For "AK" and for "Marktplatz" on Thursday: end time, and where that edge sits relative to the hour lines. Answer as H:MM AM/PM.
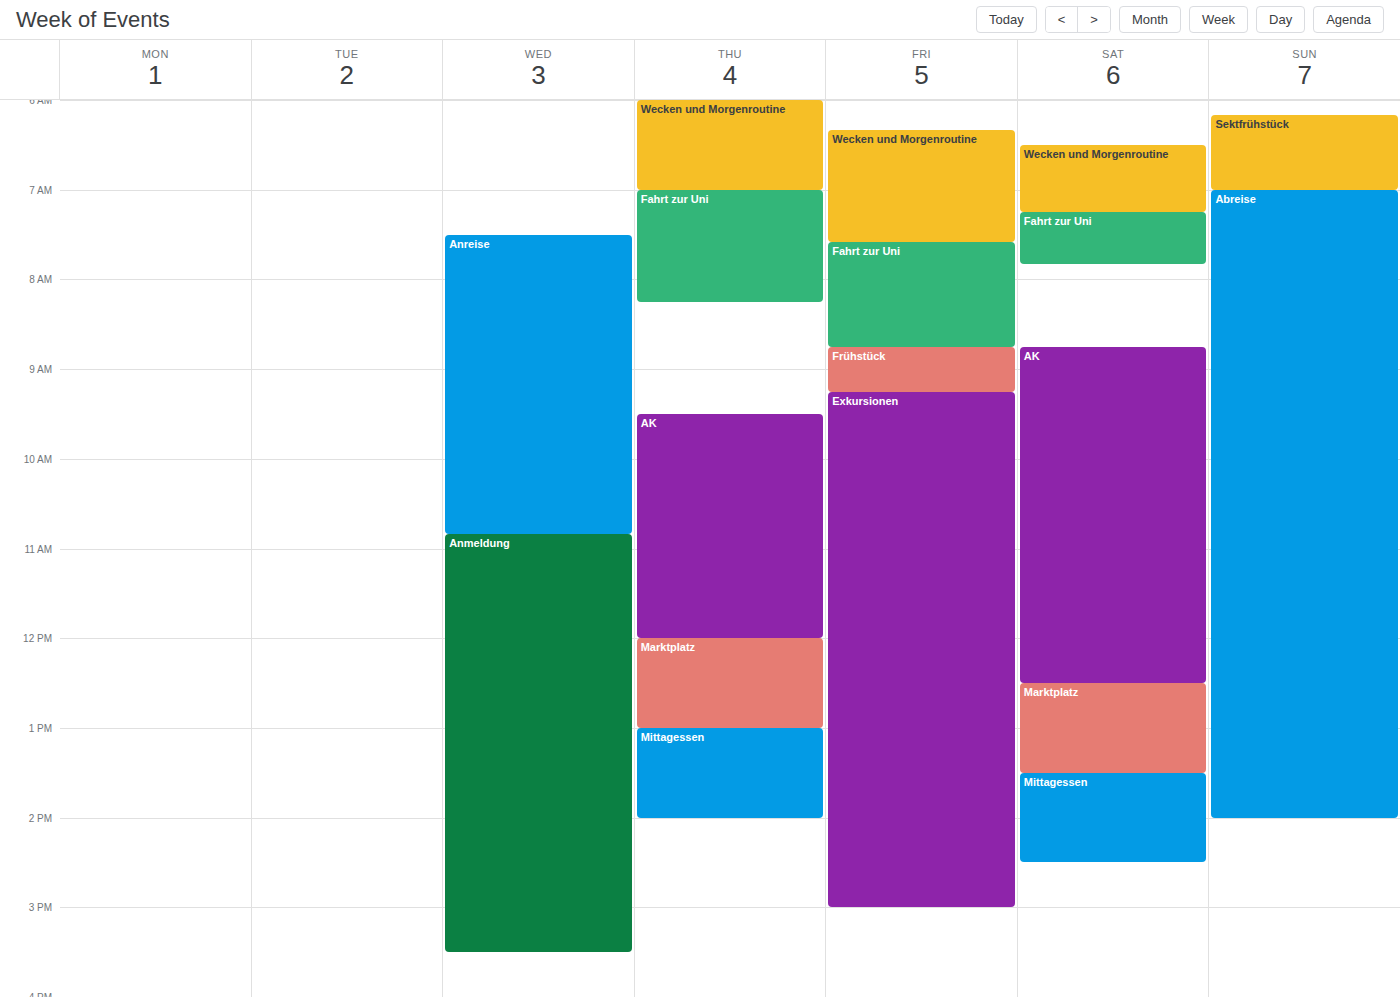
"AK": 12:00 PM, exactly on the 12 PM line. "Marktplatz": 1:00 PM, exactly on the 1 PM line.